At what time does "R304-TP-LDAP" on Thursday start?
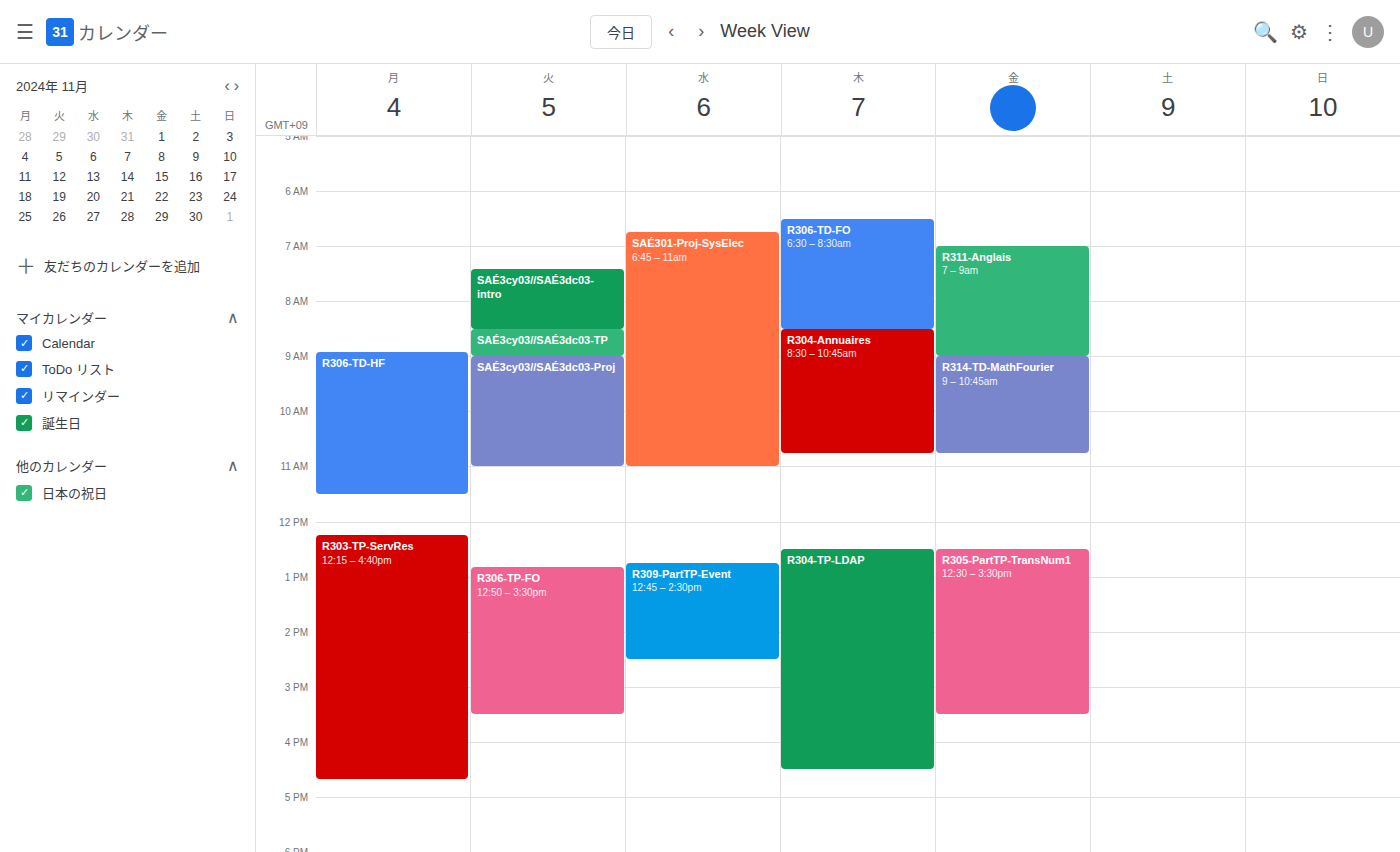
12:30 PM